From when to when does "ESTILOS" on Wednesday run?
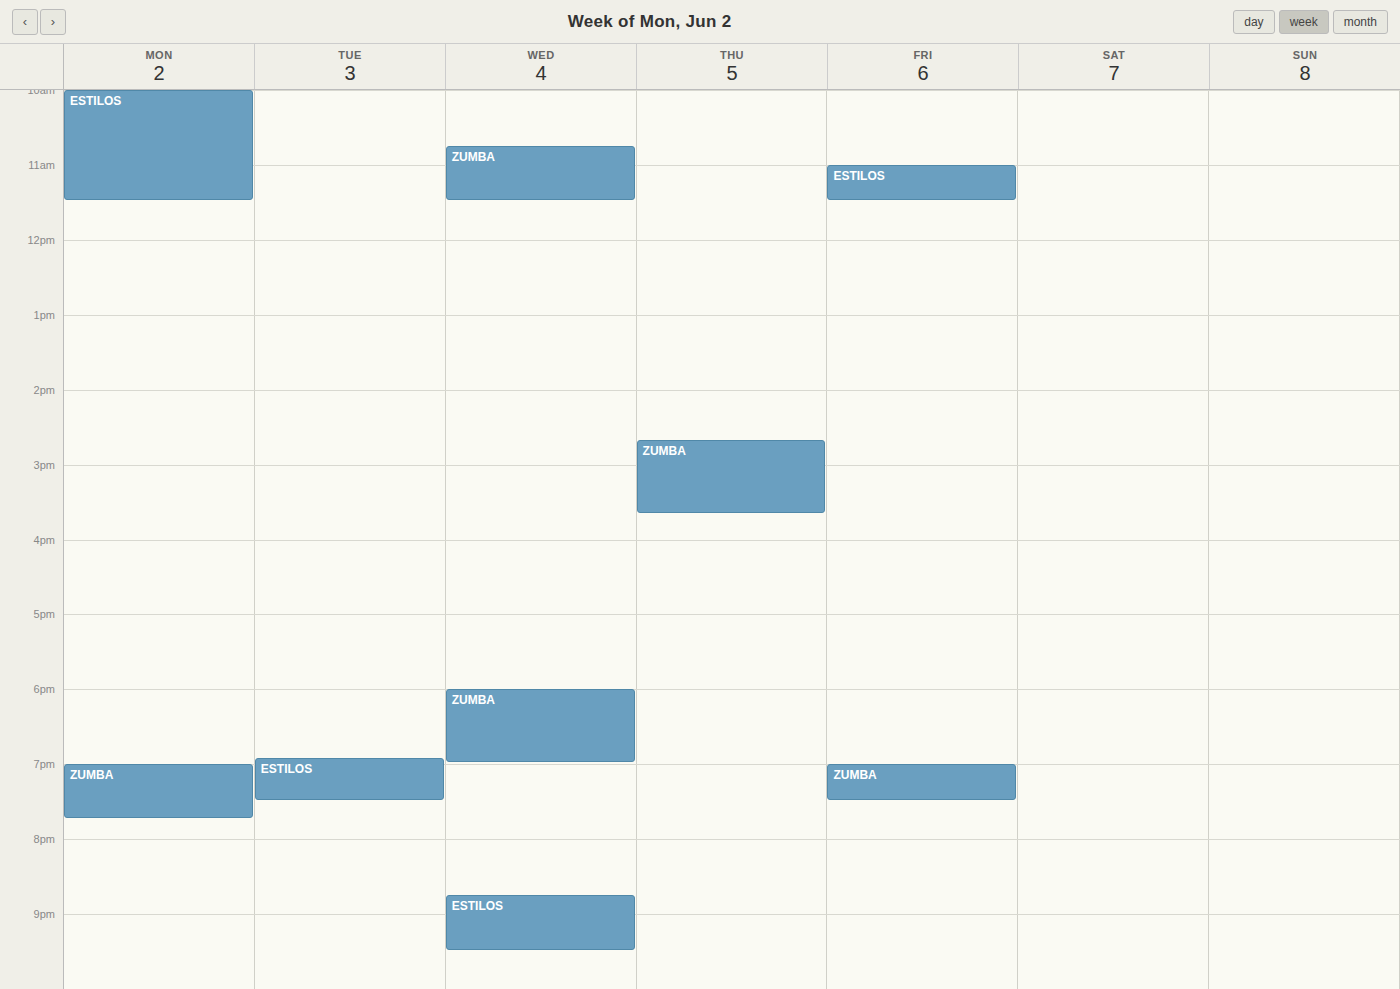
8:45 PM to 9:30 PM